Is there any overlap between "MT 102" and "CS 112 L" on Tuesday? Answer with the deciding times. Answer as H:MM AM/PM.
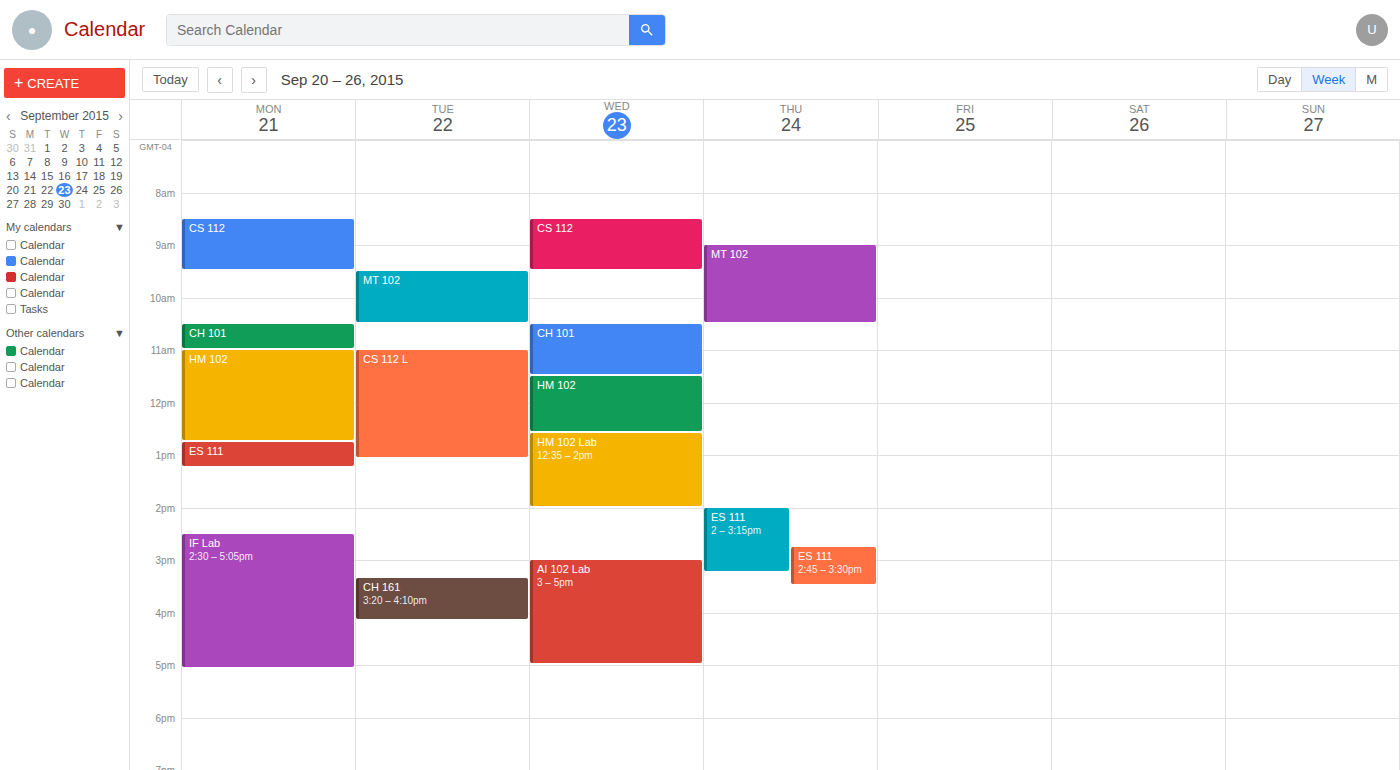
"MT 102" ends at 10:30 AM and "CS 112 L" starts at 11:00 AM -- no overlap.